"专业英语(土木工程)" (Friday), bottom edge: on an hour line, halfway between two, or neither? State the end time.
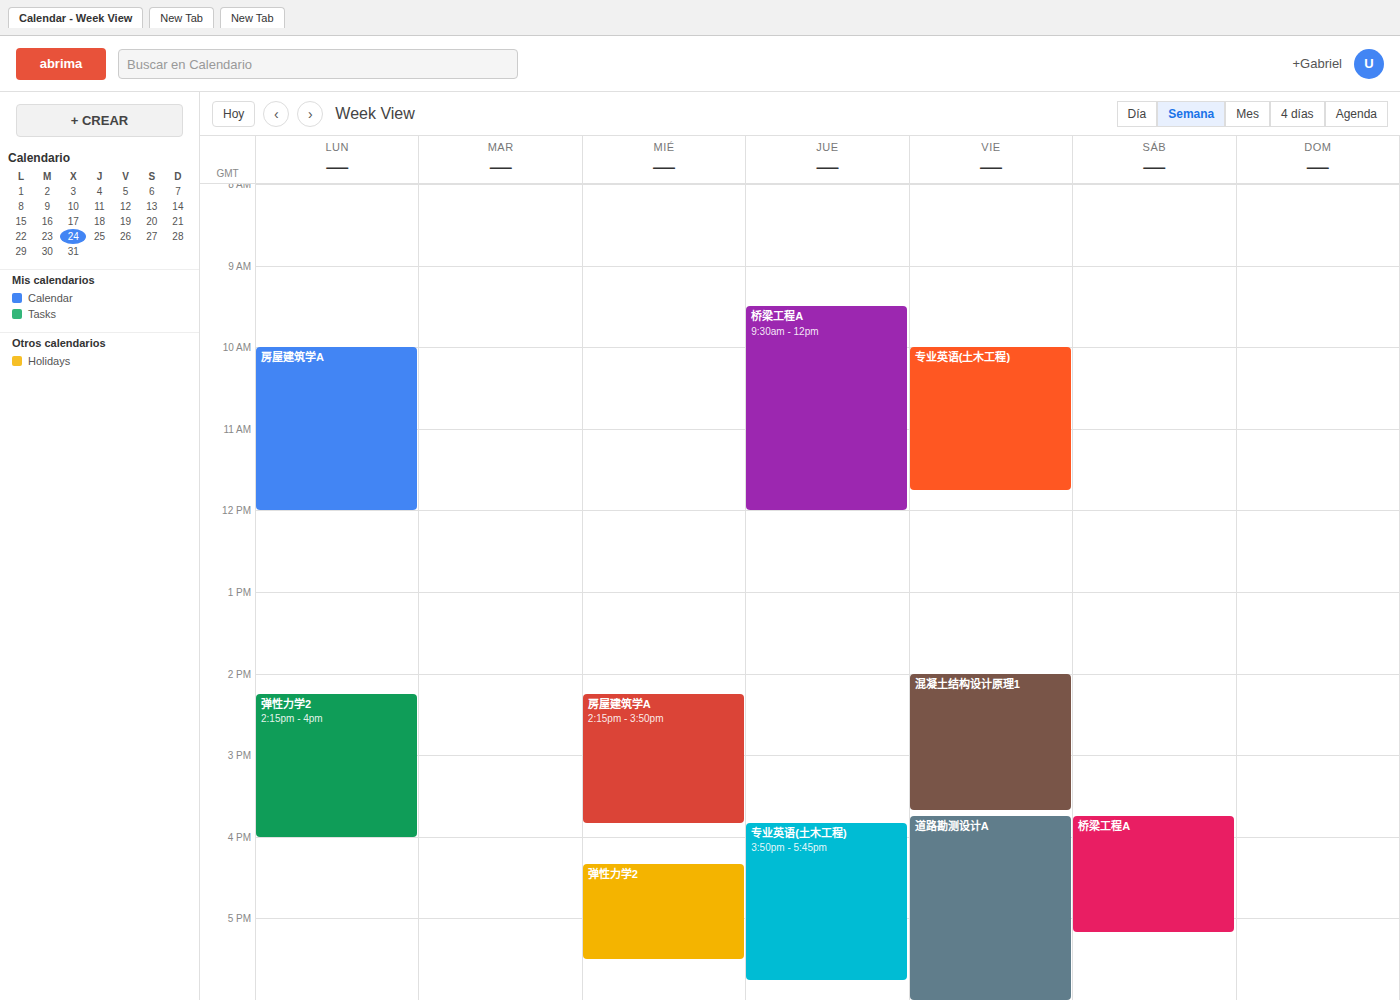
11:45 AM -- neither: three quarters of the way from the 11 AM line to the 12 PM line.